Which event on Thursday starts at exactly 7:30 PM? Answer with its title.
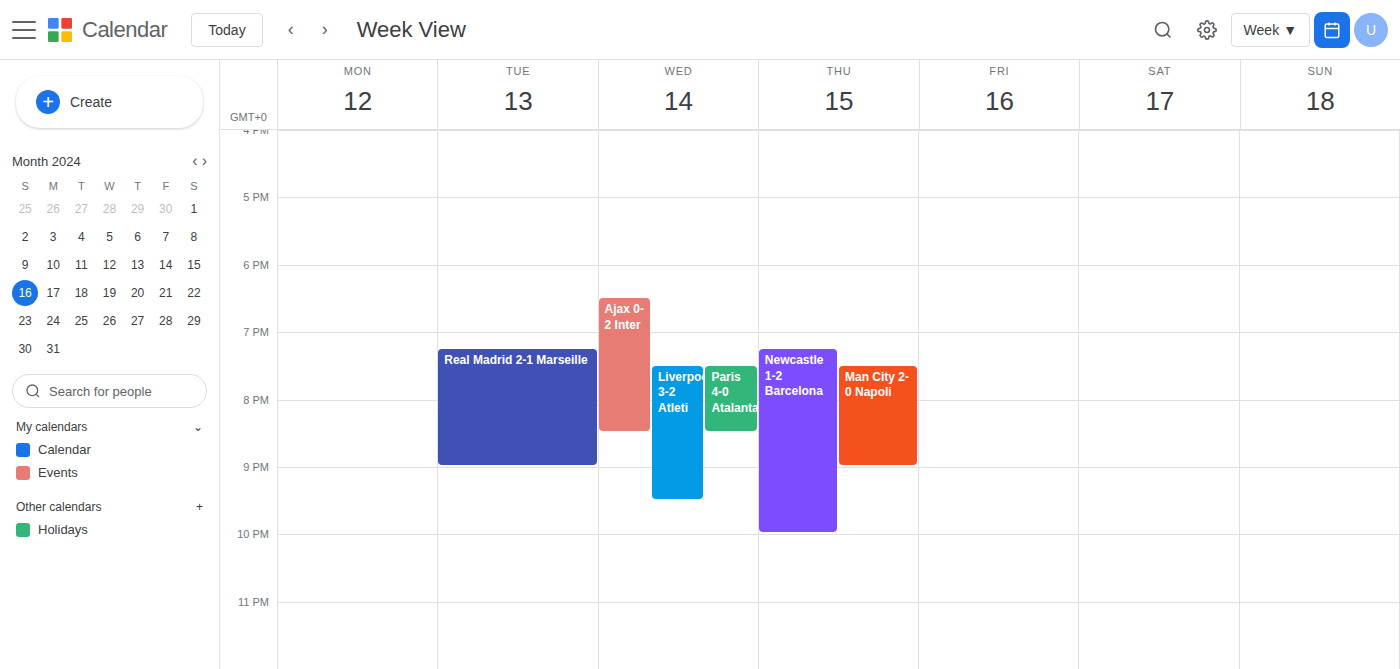
"Man City 2-0 Napoli"